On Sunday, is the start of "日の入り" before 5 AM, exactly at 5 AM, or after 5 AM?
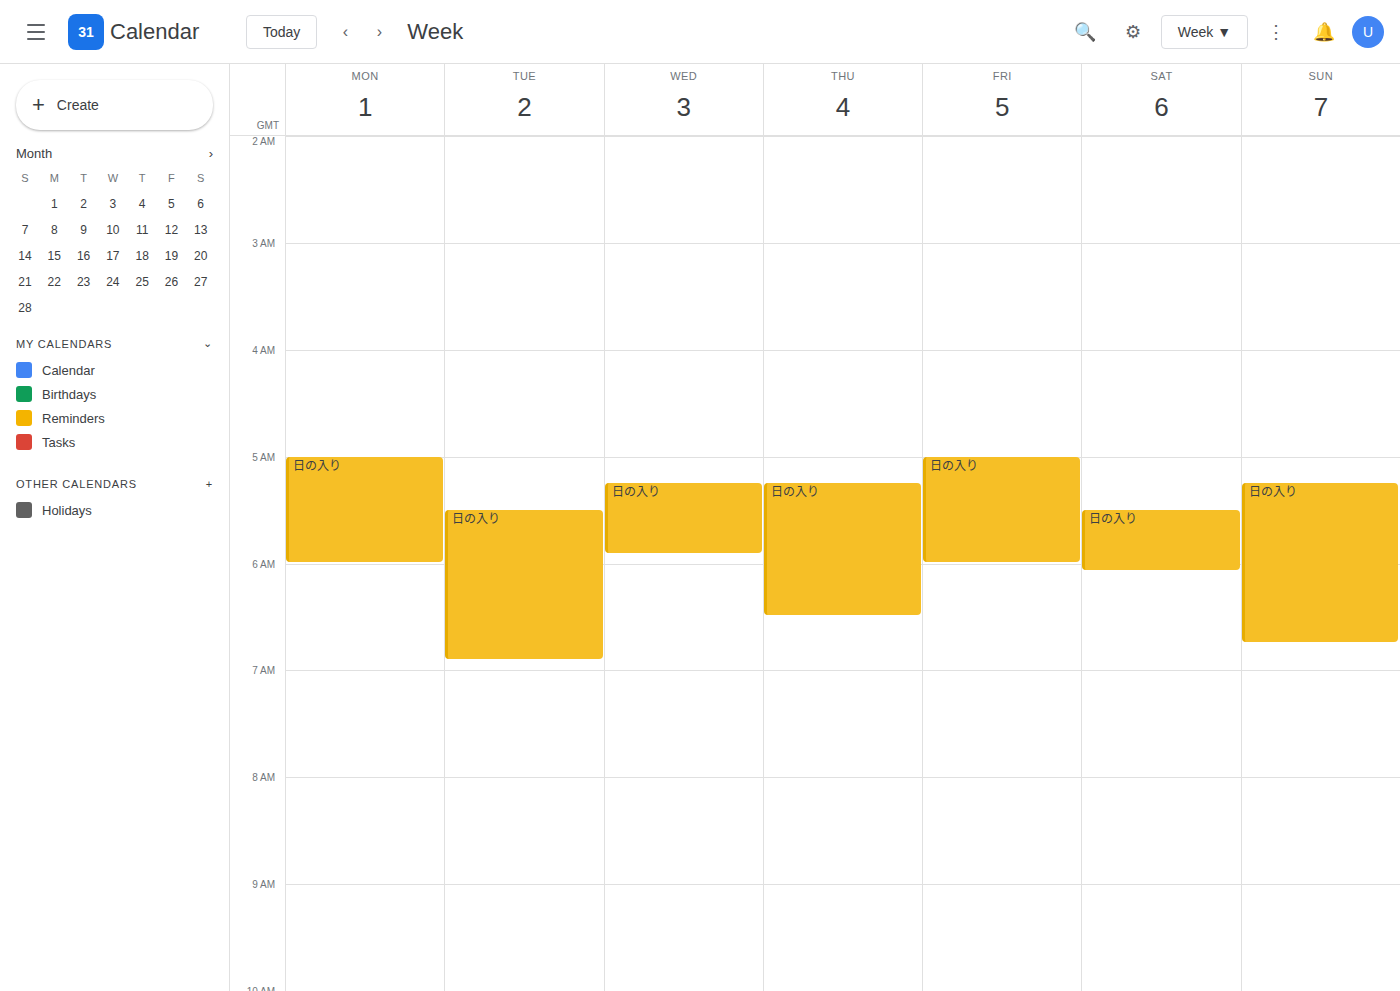
5:15 AM -- after 5 AM, 15 minutes below the 5 AM line.